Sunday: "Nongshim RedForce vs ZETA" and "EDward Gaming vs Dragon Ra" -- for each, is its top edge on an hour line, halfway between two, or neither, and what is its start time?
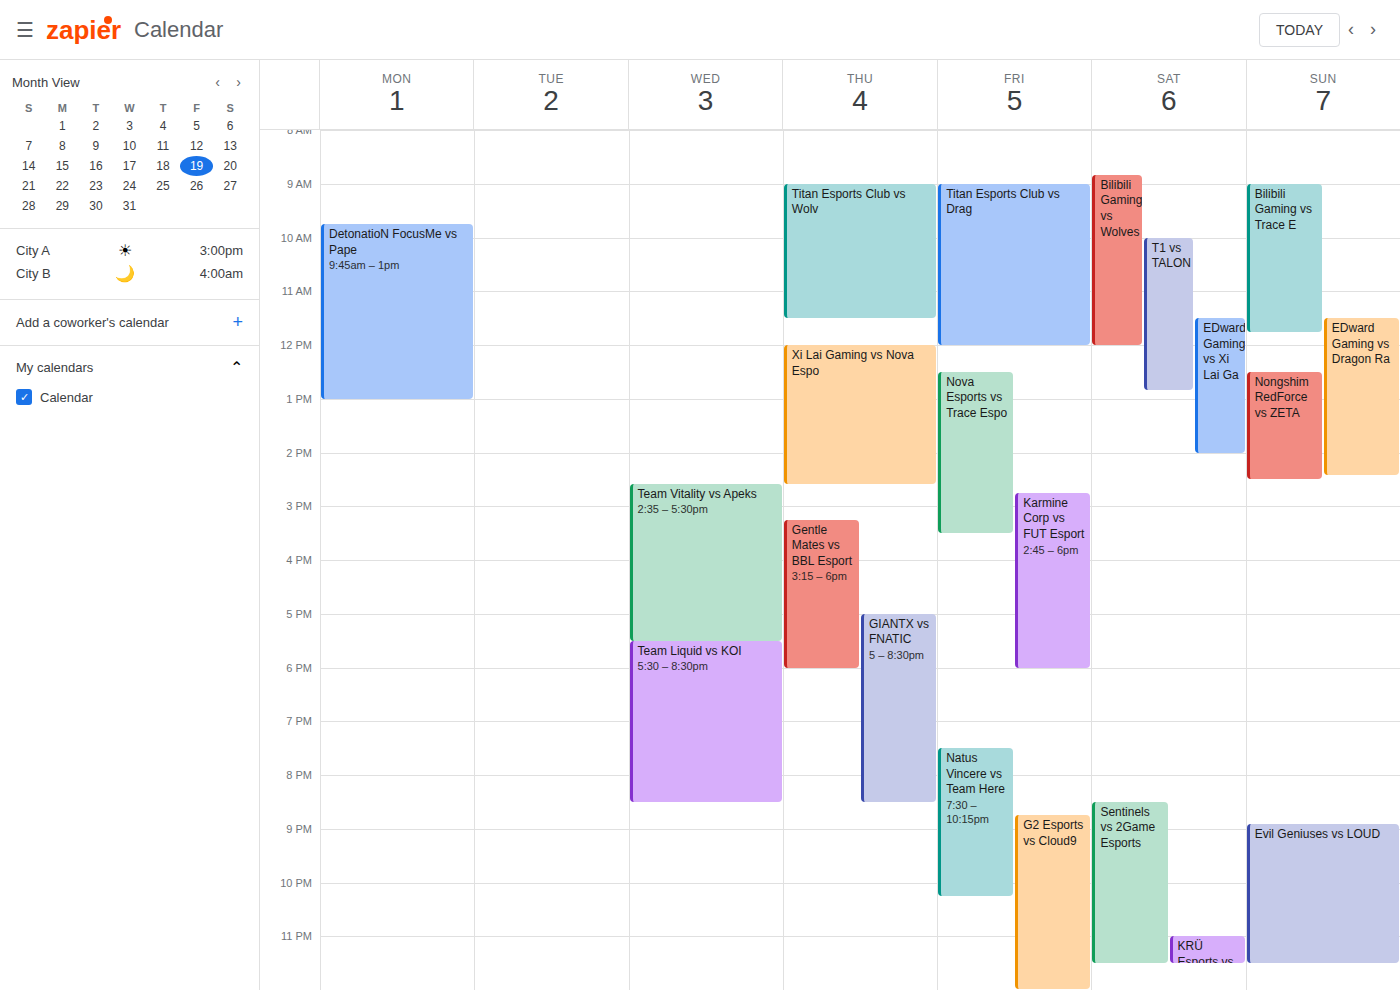
"Nongshim RedForce vs ZETA": 12:30 PM, halfway between the 12 PM and 1 PM lines. "EDward Gaming vs Dragon Ra": 11:30 AM, halfway between the 11 AM and 12 PM lines.